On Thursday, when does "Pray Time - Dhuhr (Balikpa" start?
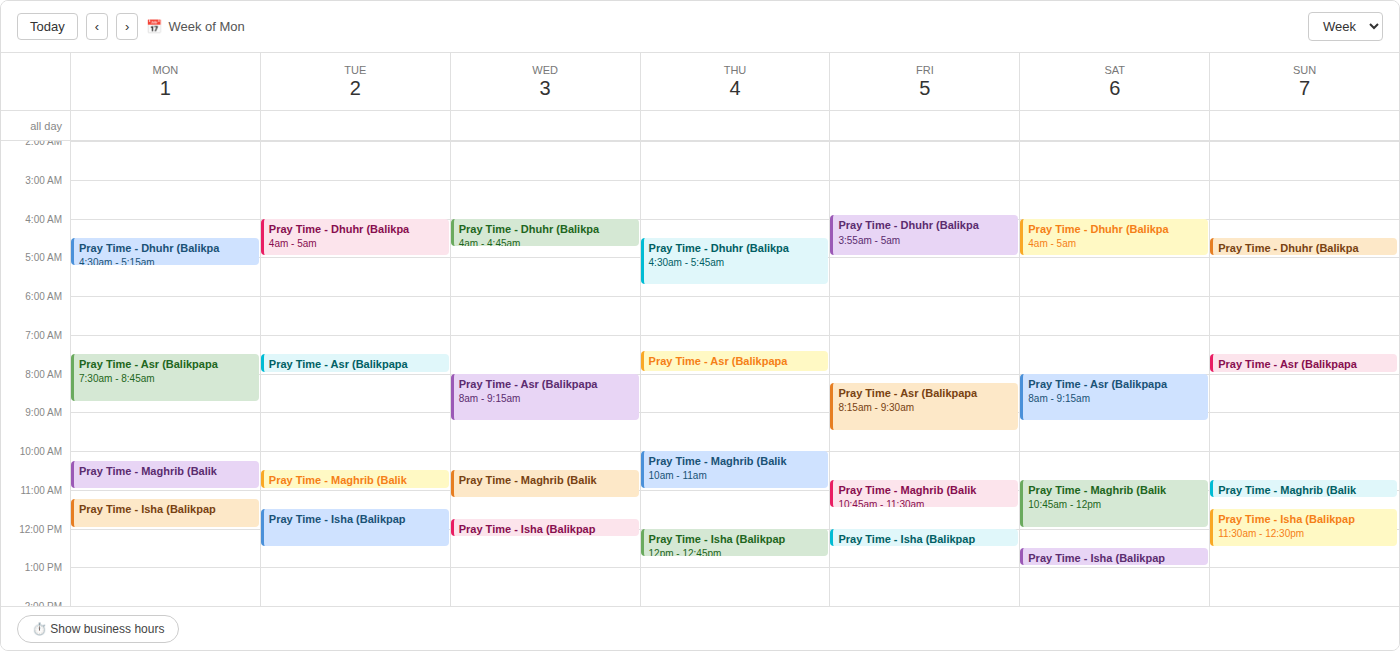
04:30